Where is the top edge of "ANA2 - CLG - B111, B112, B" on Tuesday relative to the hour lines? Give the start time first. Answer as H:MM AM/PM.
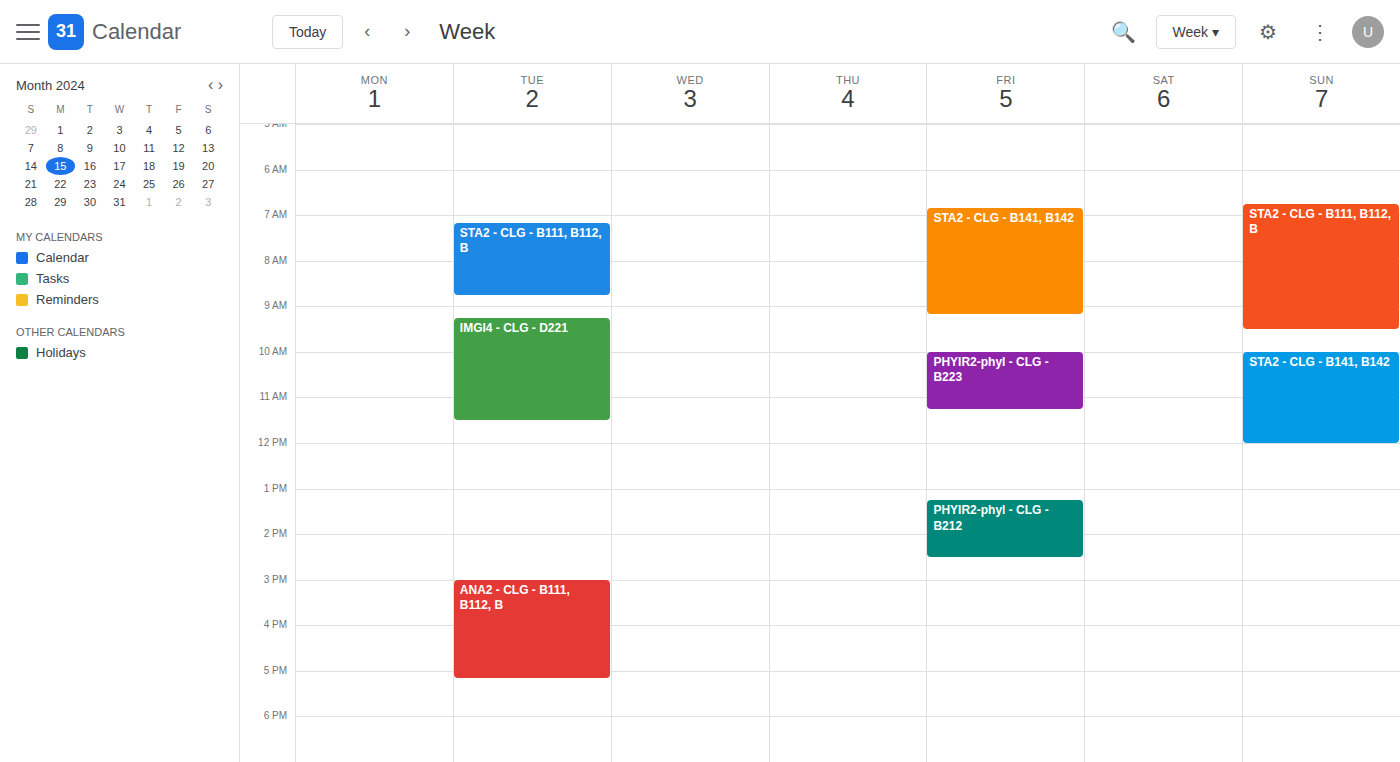
3:00 PM -- exactly on the 3 PM line.